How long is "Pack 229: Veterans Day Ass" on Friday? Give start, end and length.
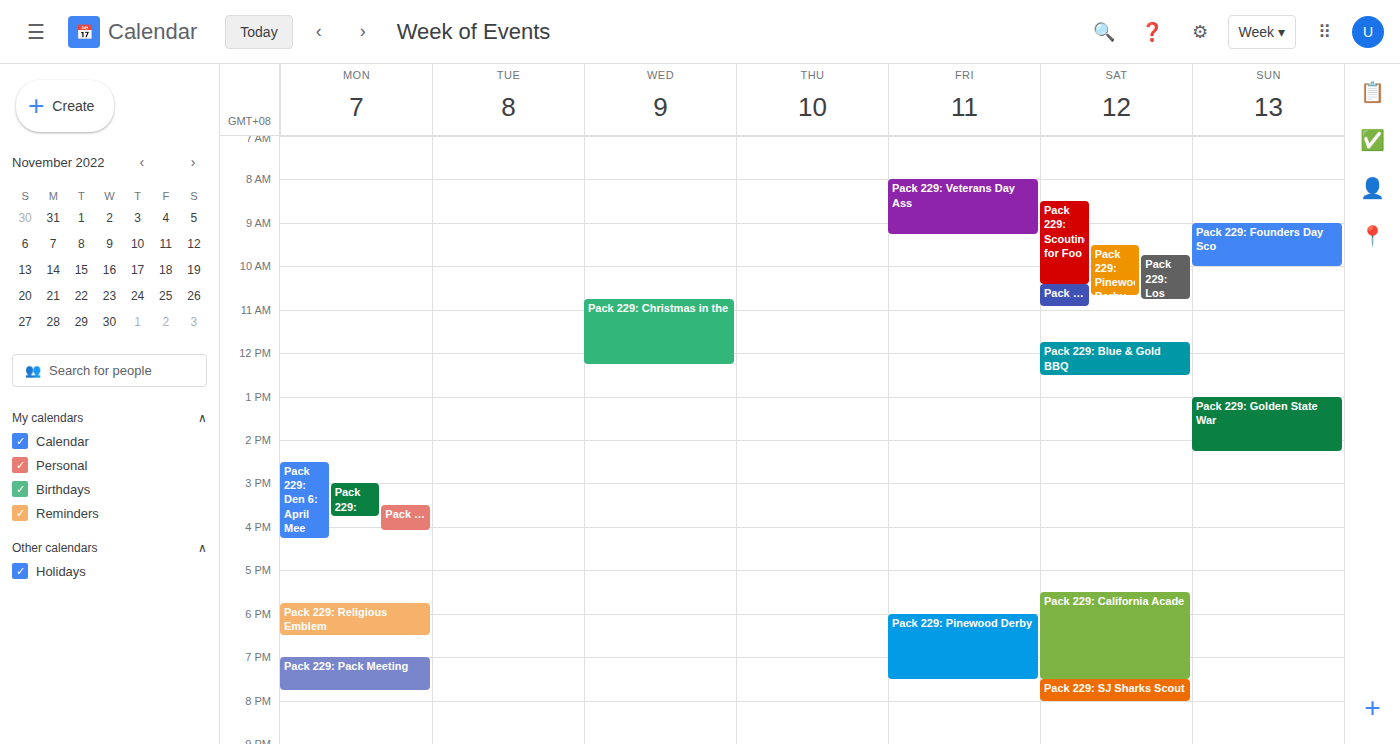
8:00 AM to 9:15 AM, 1 hour 15 minutes